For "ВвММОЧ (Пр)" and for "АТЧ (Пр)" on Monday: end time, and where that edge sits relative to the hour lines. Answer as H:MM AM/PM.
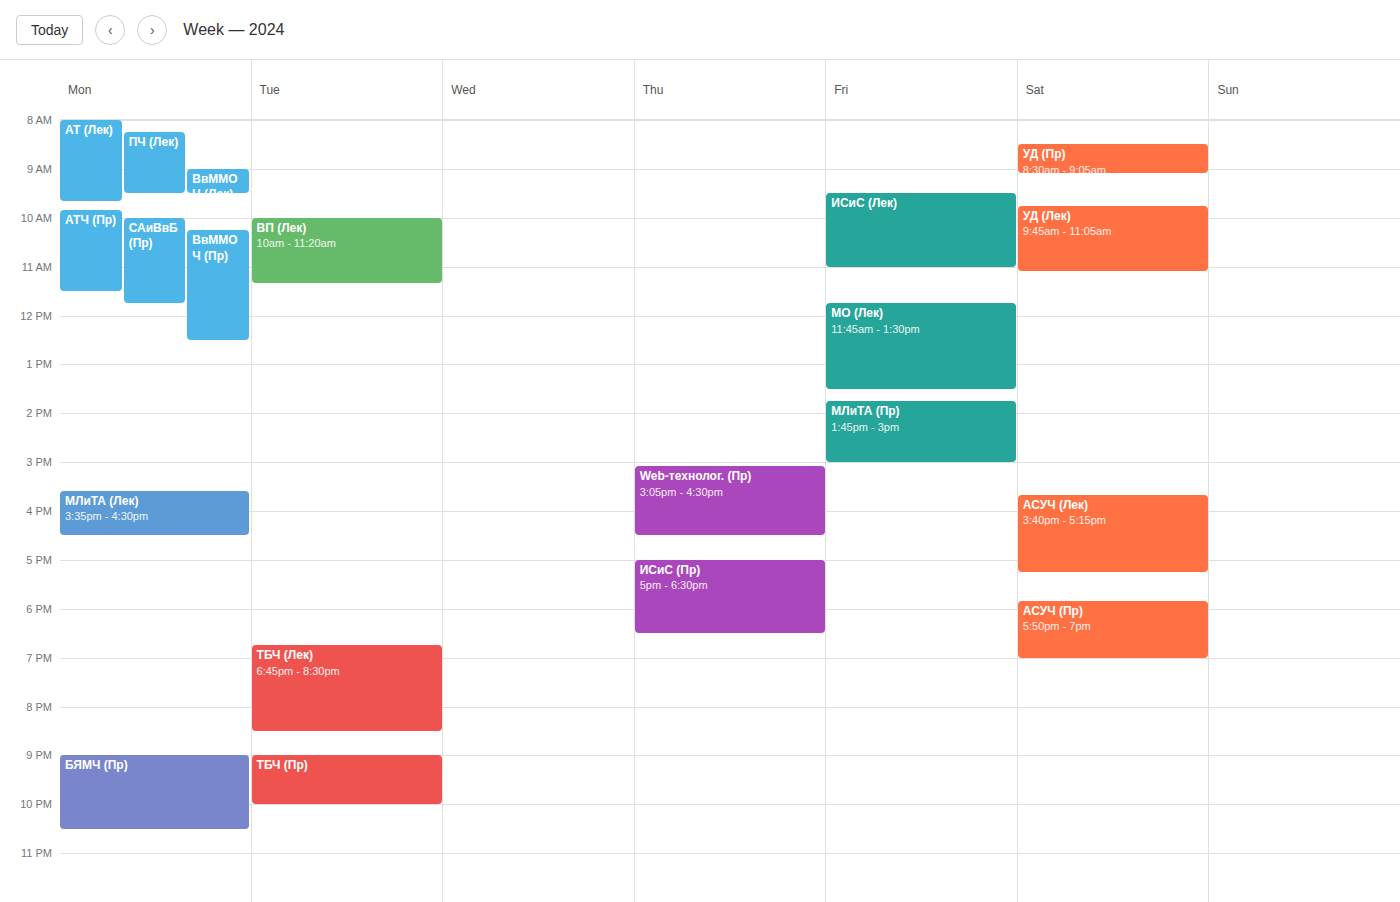
"ВвММОЧ (Пр)": 12:30 PM, halfway between the 12 PM and 1 PM lines. "АТЧ (Пр)": 11:30 AM, halfway between the 11 AM and 12 PM lines.